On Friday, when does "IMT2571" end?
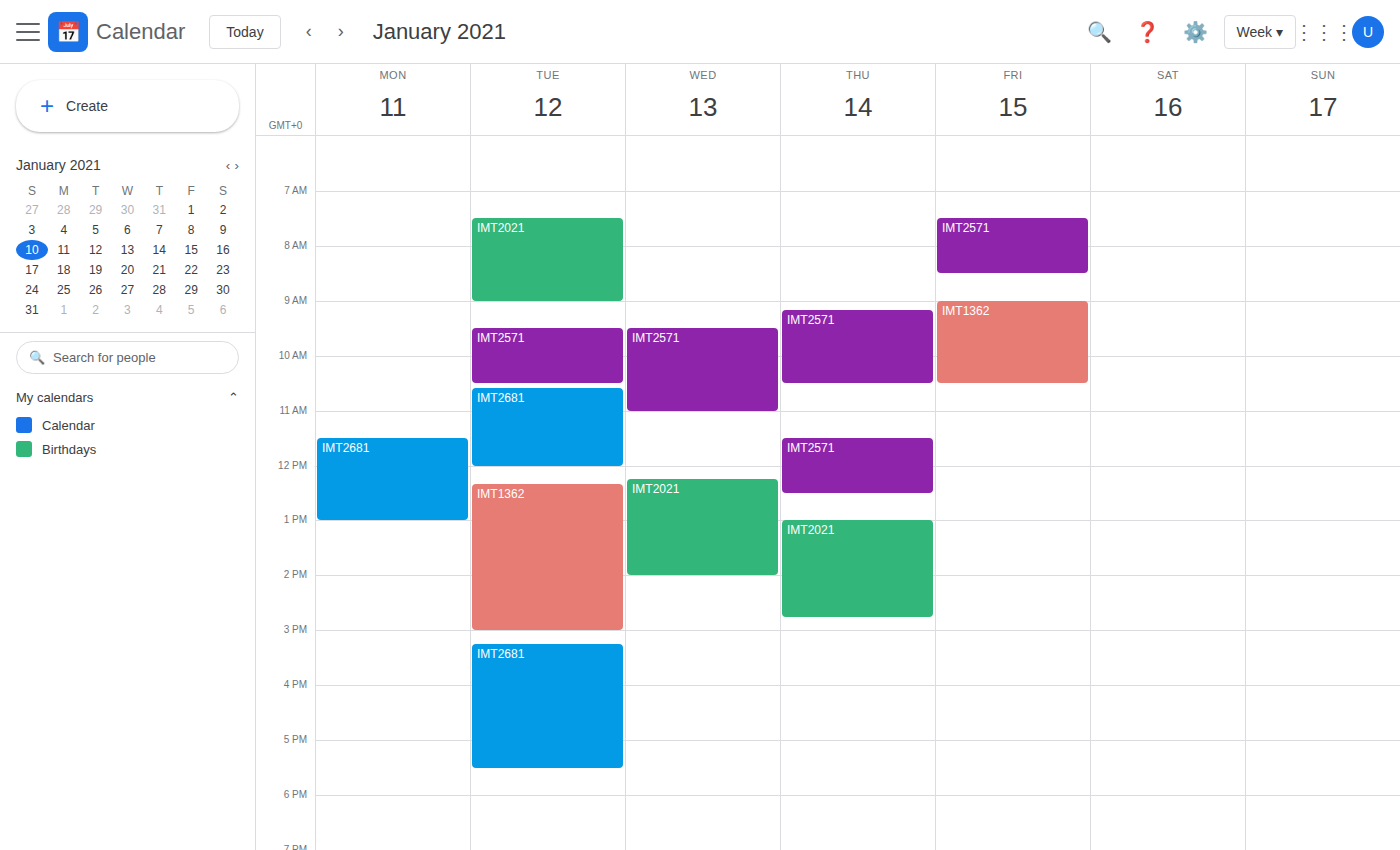
8:30 AM